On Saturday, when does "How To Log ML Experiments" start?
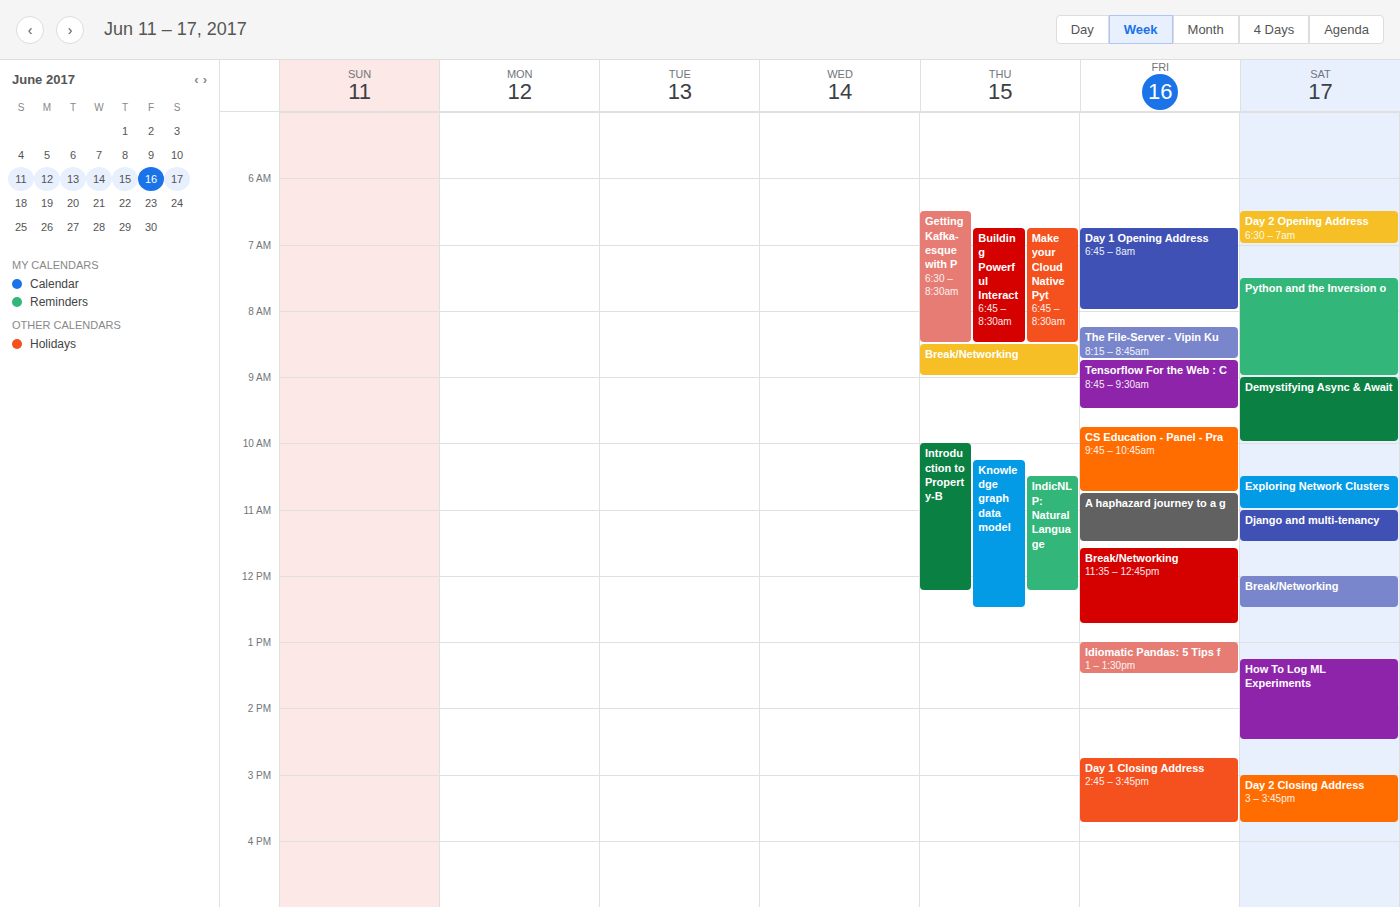
1:15 PM